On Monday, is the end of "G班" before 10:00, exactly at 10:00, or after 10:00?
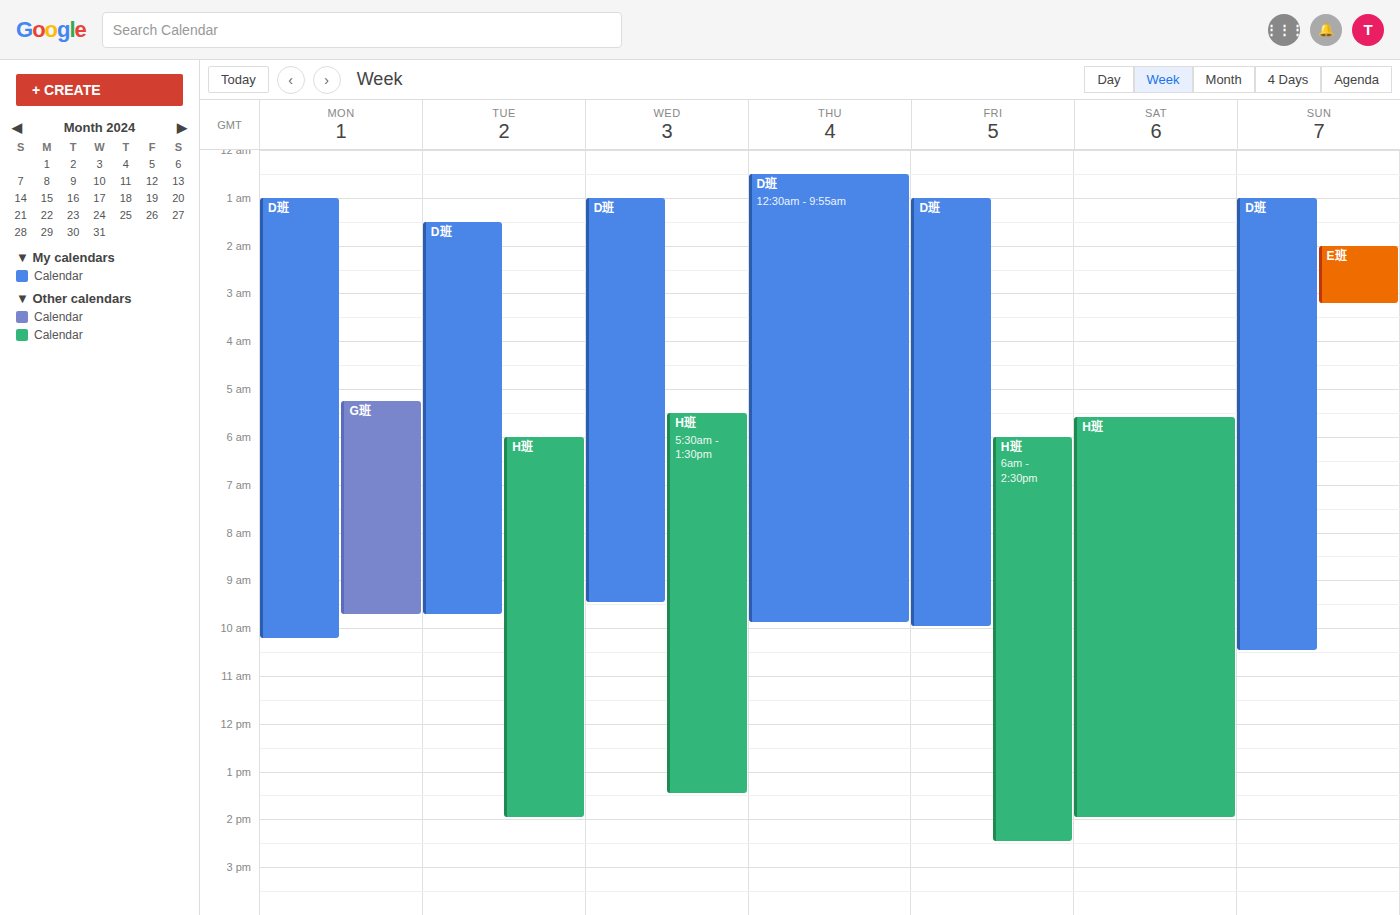
09:45 -- before 10:00, 15 minutes above the 10:00 line.